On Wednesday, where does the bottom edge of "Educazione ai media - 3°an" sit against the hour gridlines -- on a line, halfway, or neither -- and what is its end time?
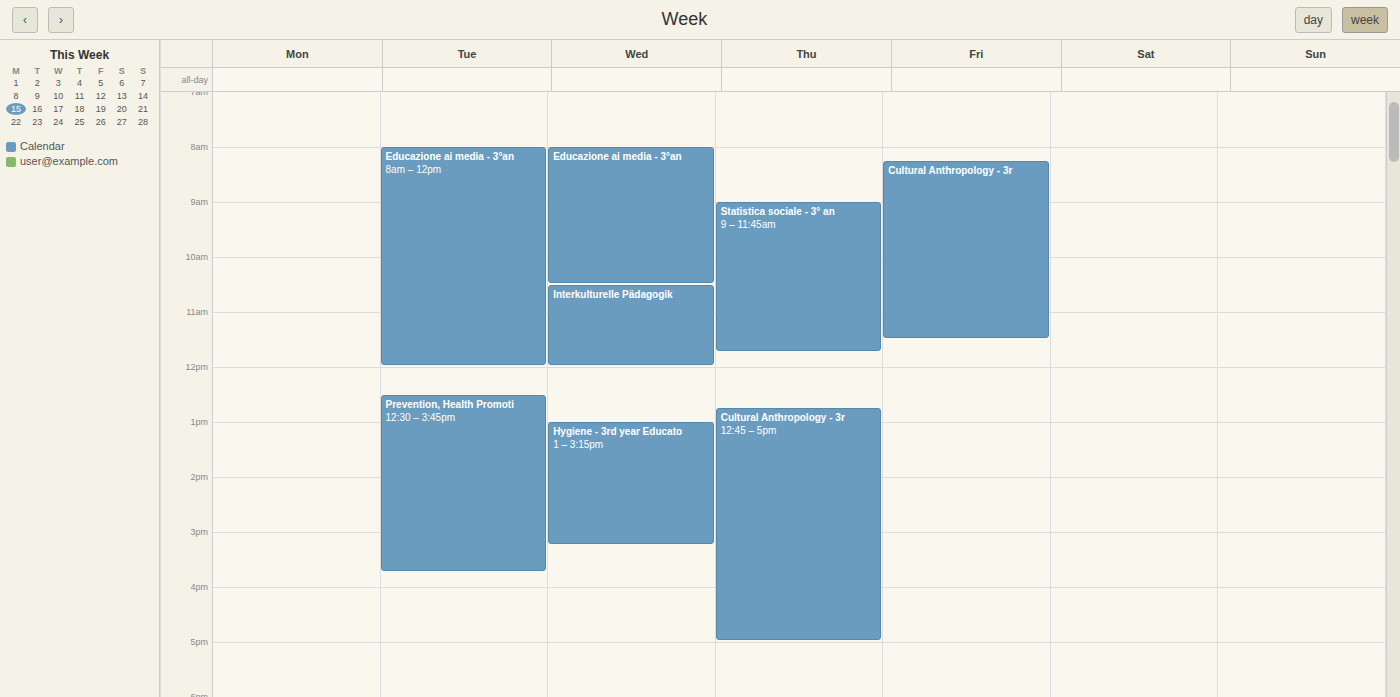
10:30 AM -- halfway between the 10 AM and 11 AM lines.